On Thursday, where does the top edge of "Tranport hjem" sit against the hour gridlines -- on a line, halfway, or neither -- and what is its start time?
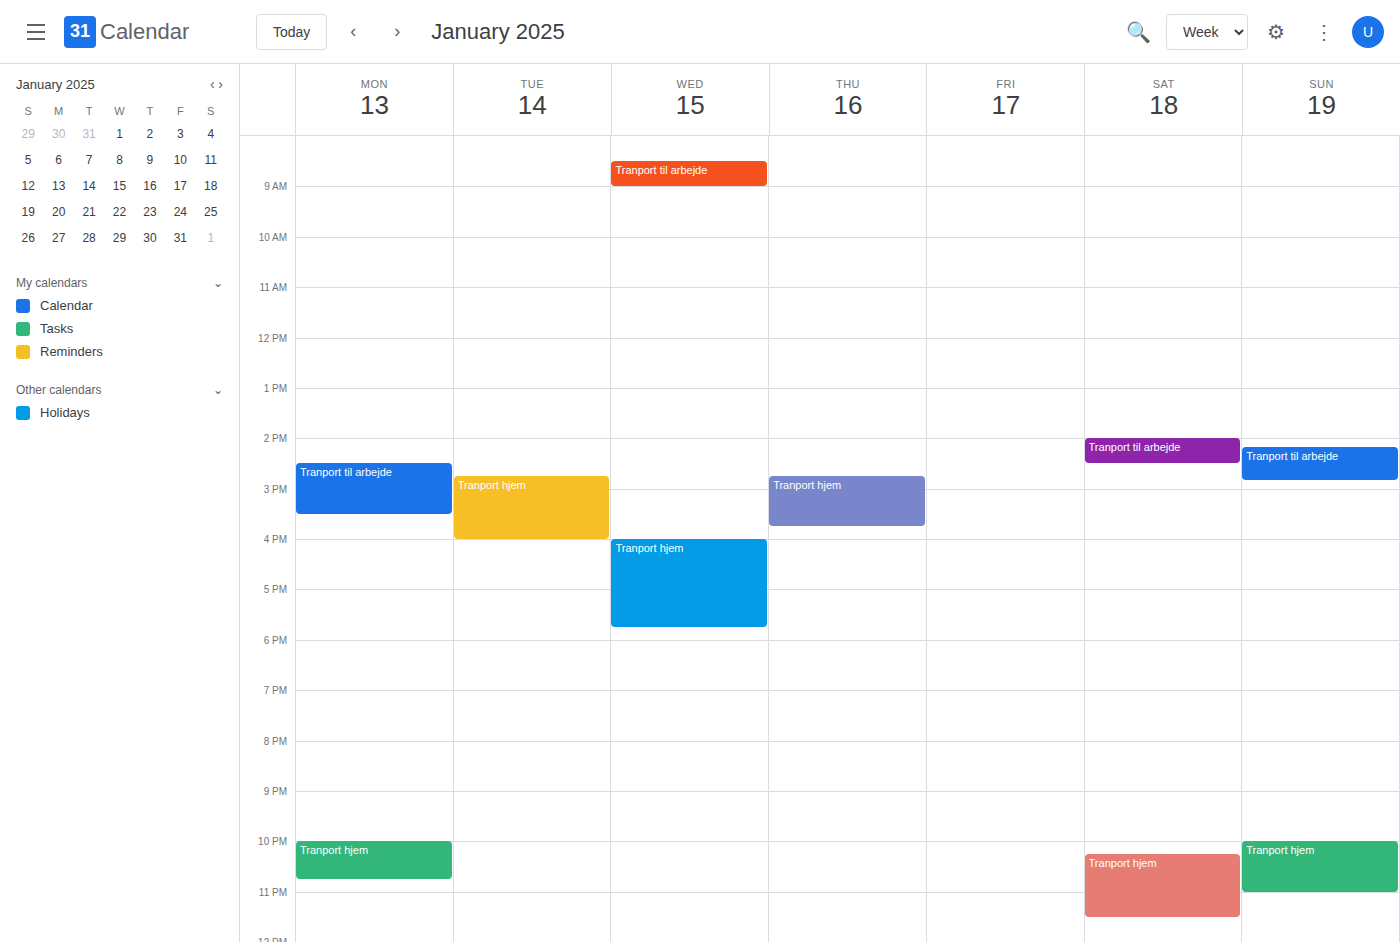
2:45 PM -- neither: three quarters of the way from the 2 PM line to the 3 PM line.